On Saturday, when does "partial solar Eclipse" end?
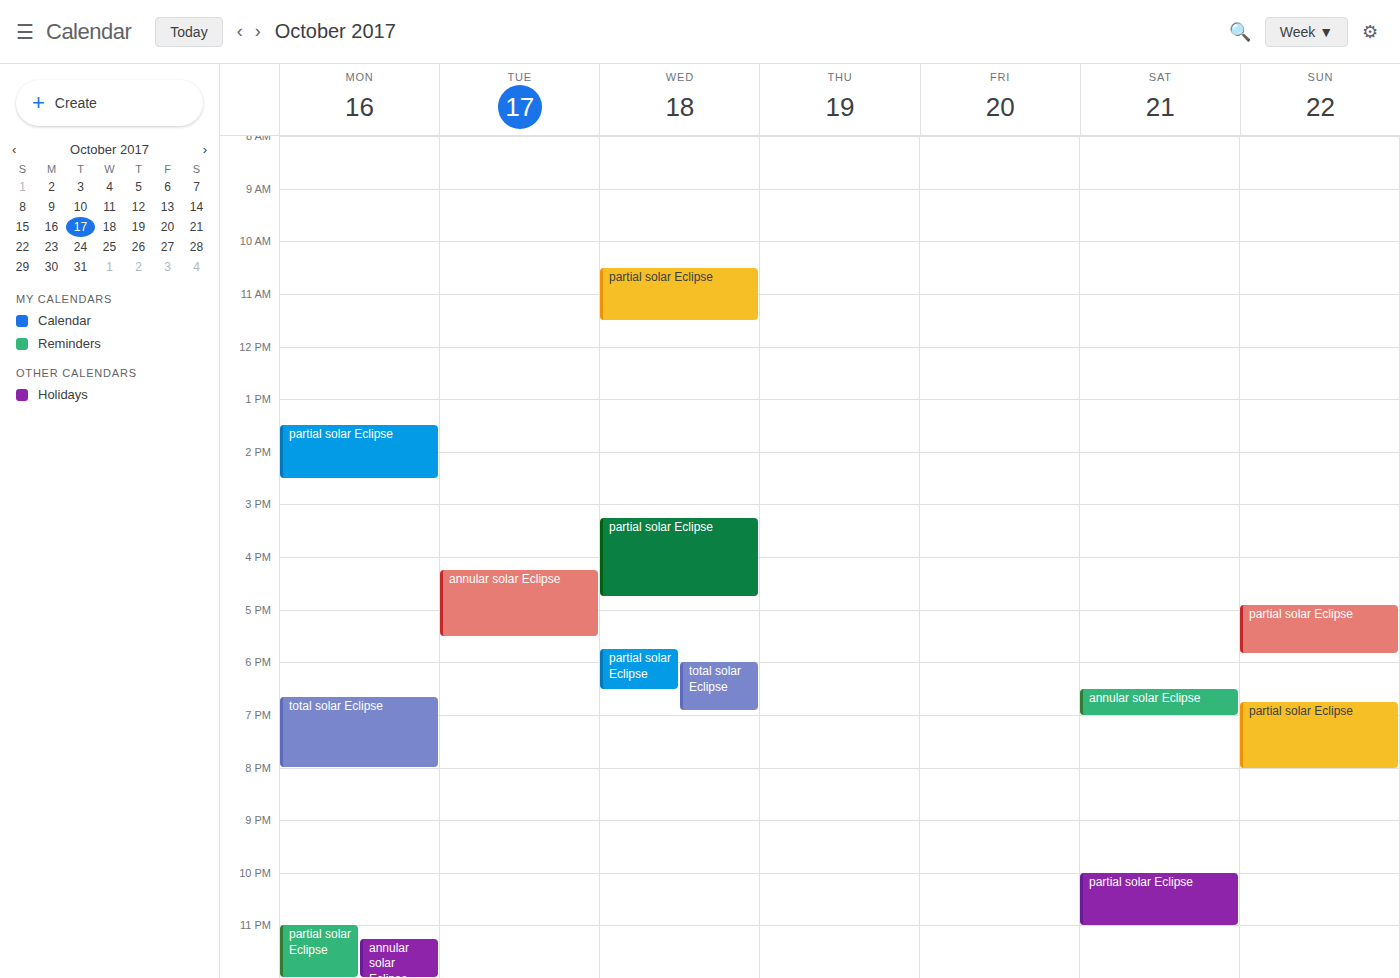
11:00 PM